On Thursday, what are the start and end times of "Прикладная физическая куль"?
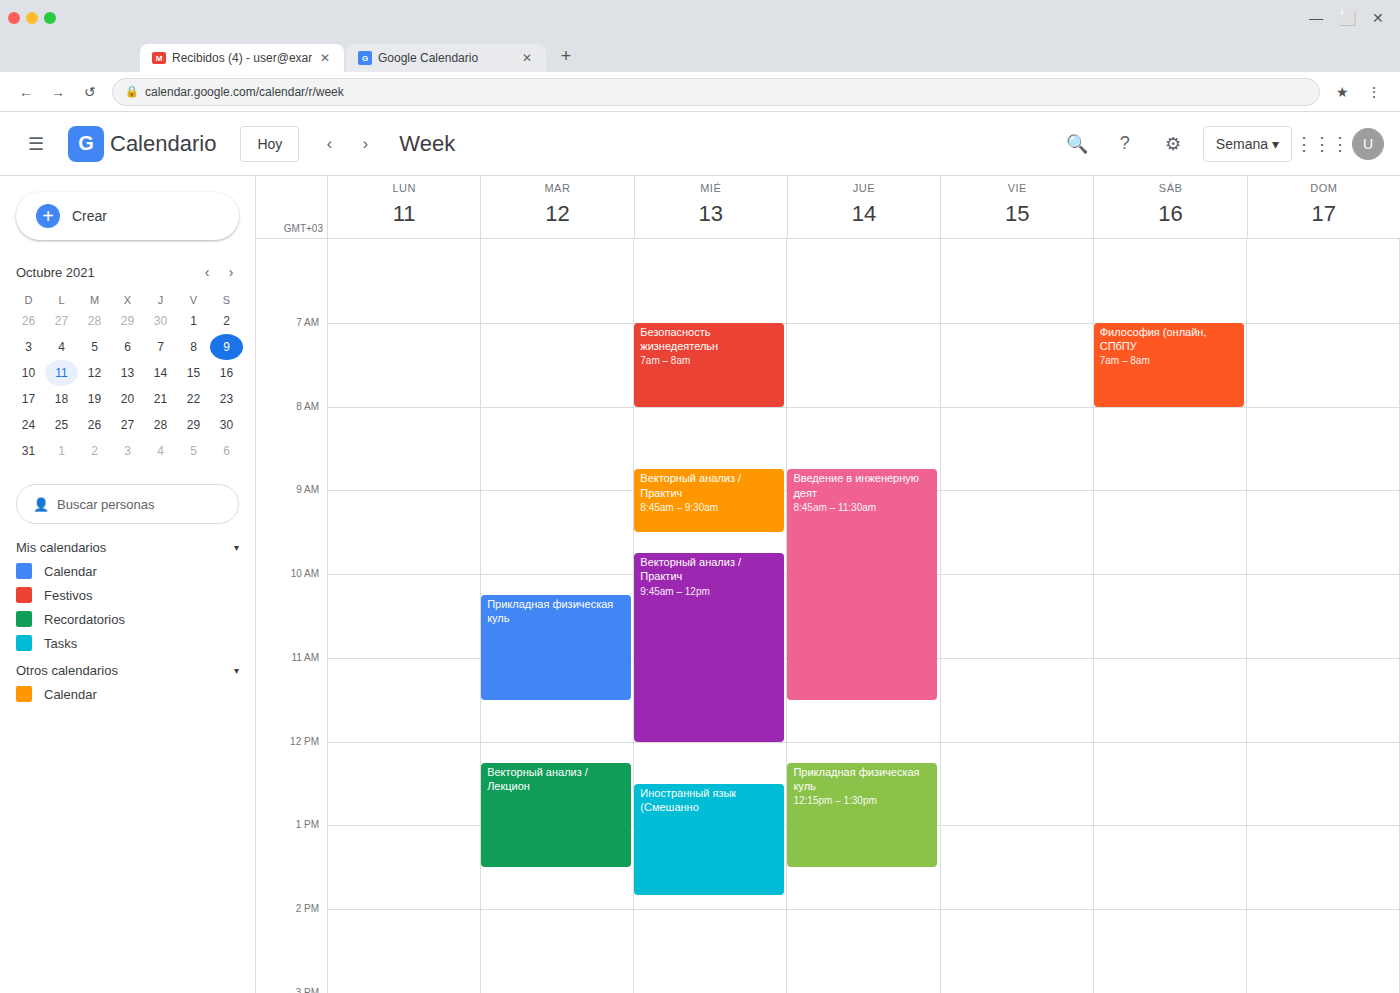
12:15 PM to 1:30 PM